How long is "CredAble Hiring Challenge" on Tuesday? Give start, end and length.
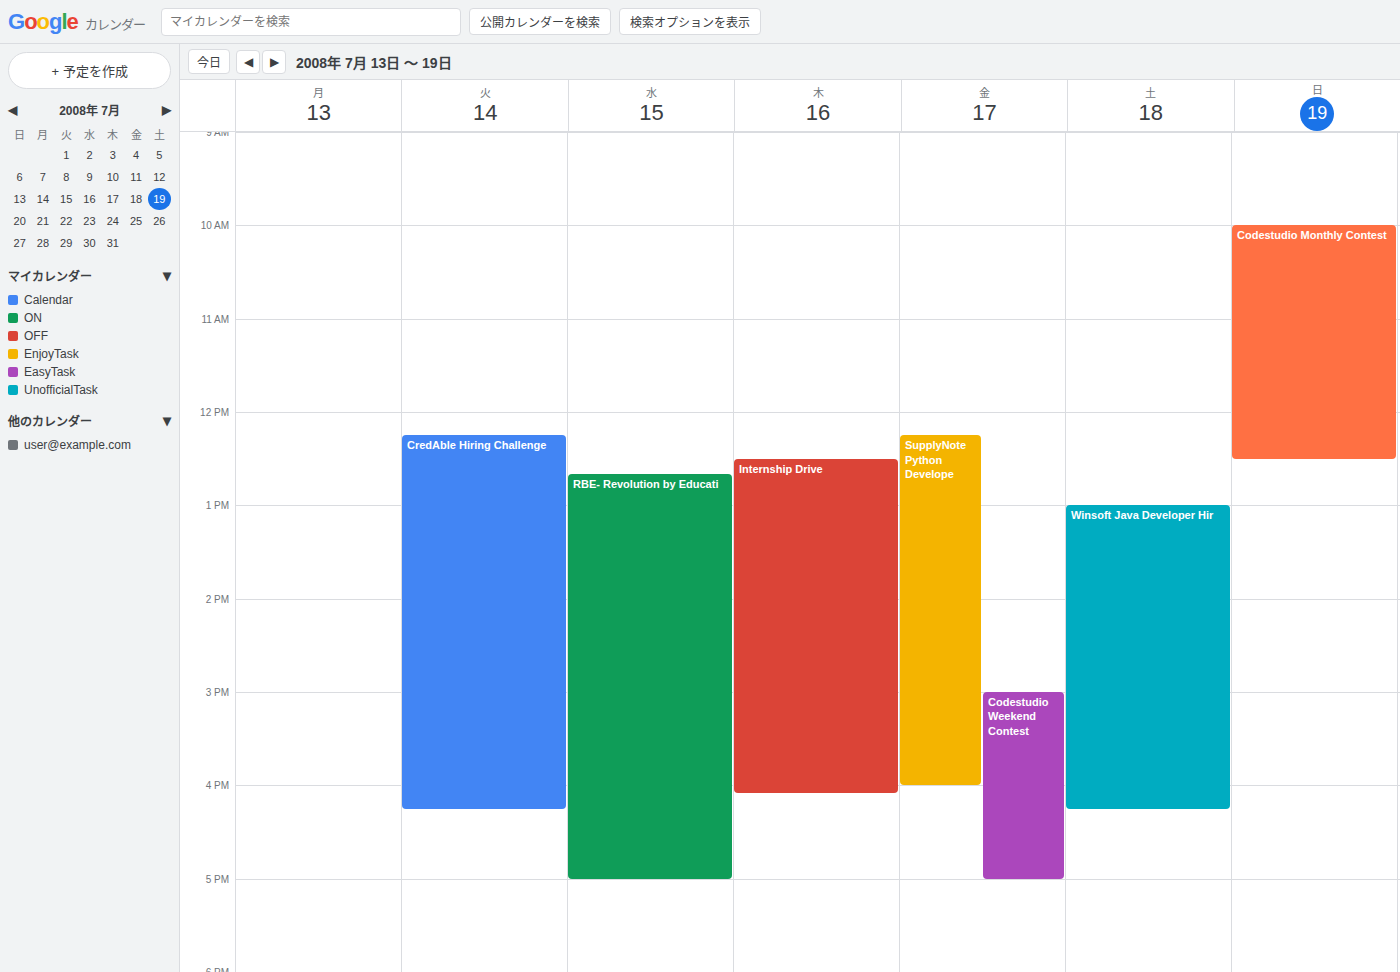
12:15 PM to 4:15 PM, 4 hours